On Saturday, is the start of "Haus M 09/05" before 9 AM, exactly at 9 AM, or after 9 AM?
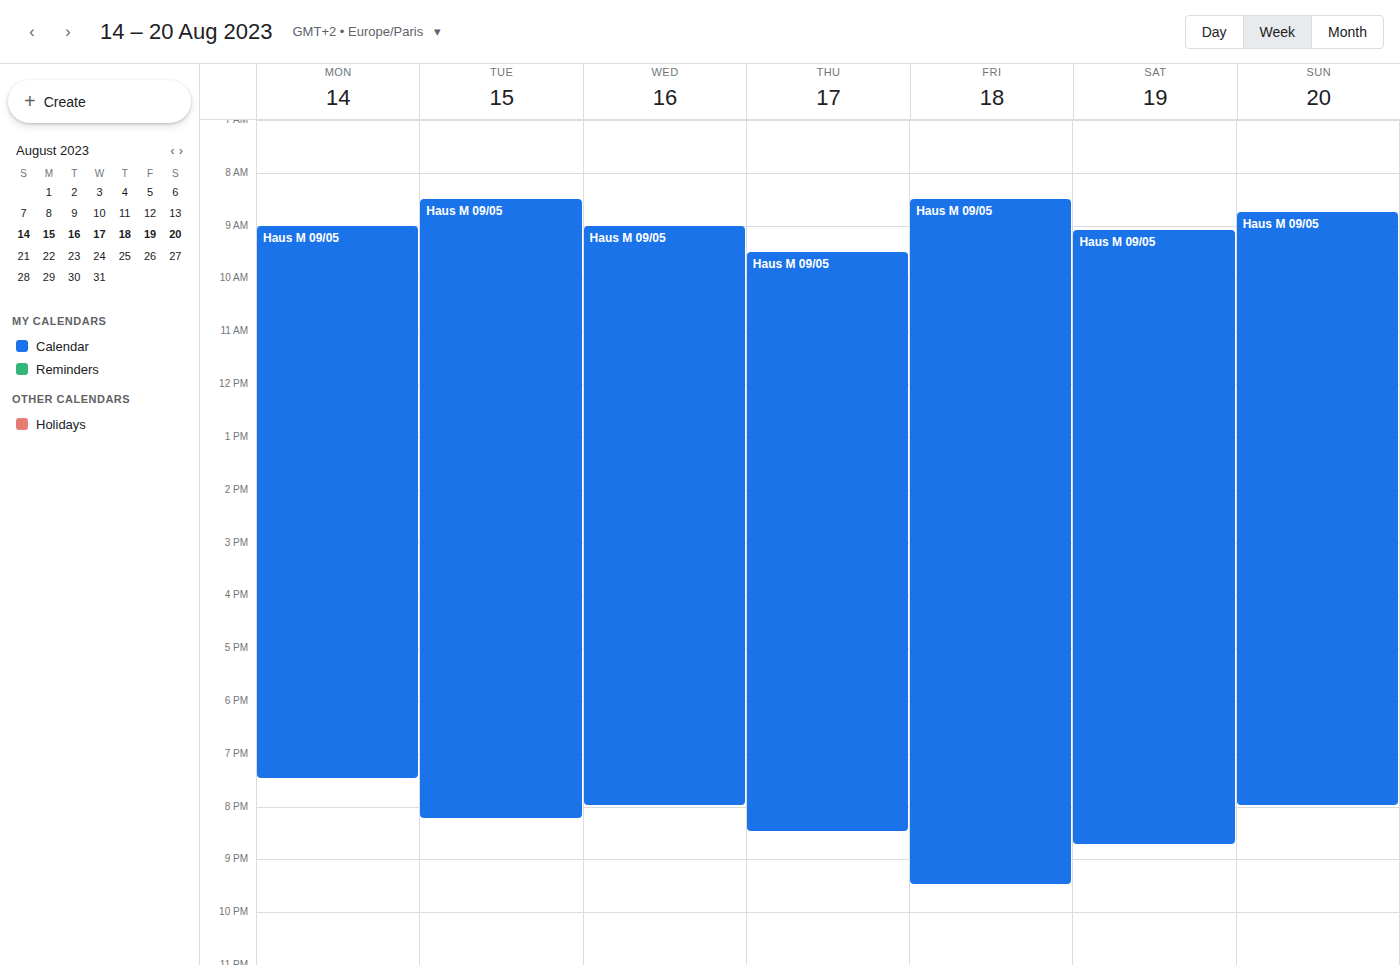
9:05 AM -- after 9 AM, 5 minutes below the 9 AM line.